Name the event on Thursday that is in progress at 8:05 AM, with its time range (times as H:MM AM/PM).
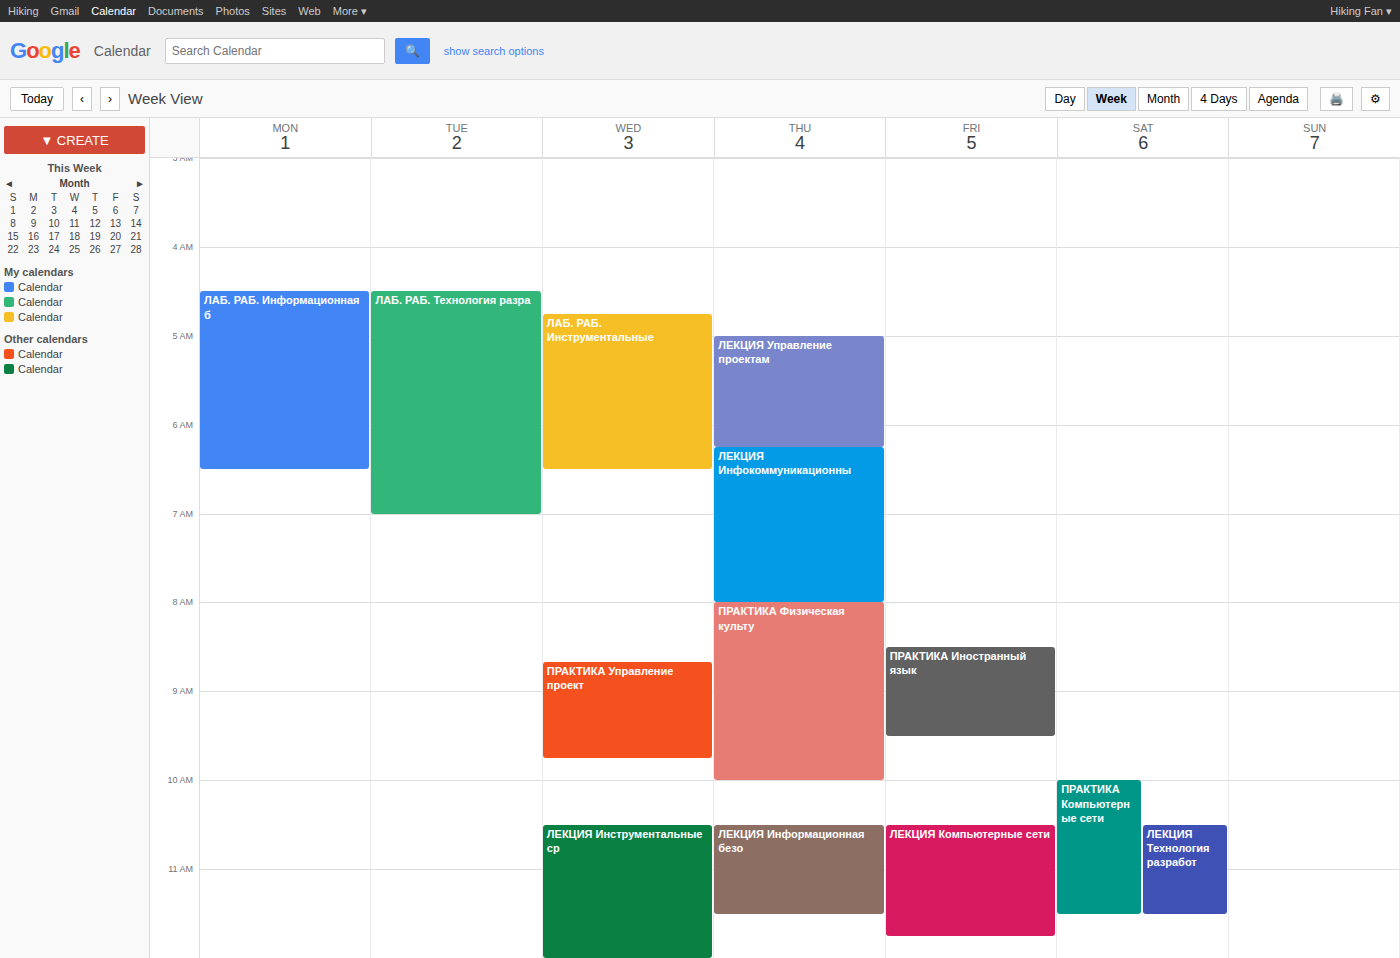
"ПРАКТИКА Физическая культу", 8:00 AM to 10:00 AM